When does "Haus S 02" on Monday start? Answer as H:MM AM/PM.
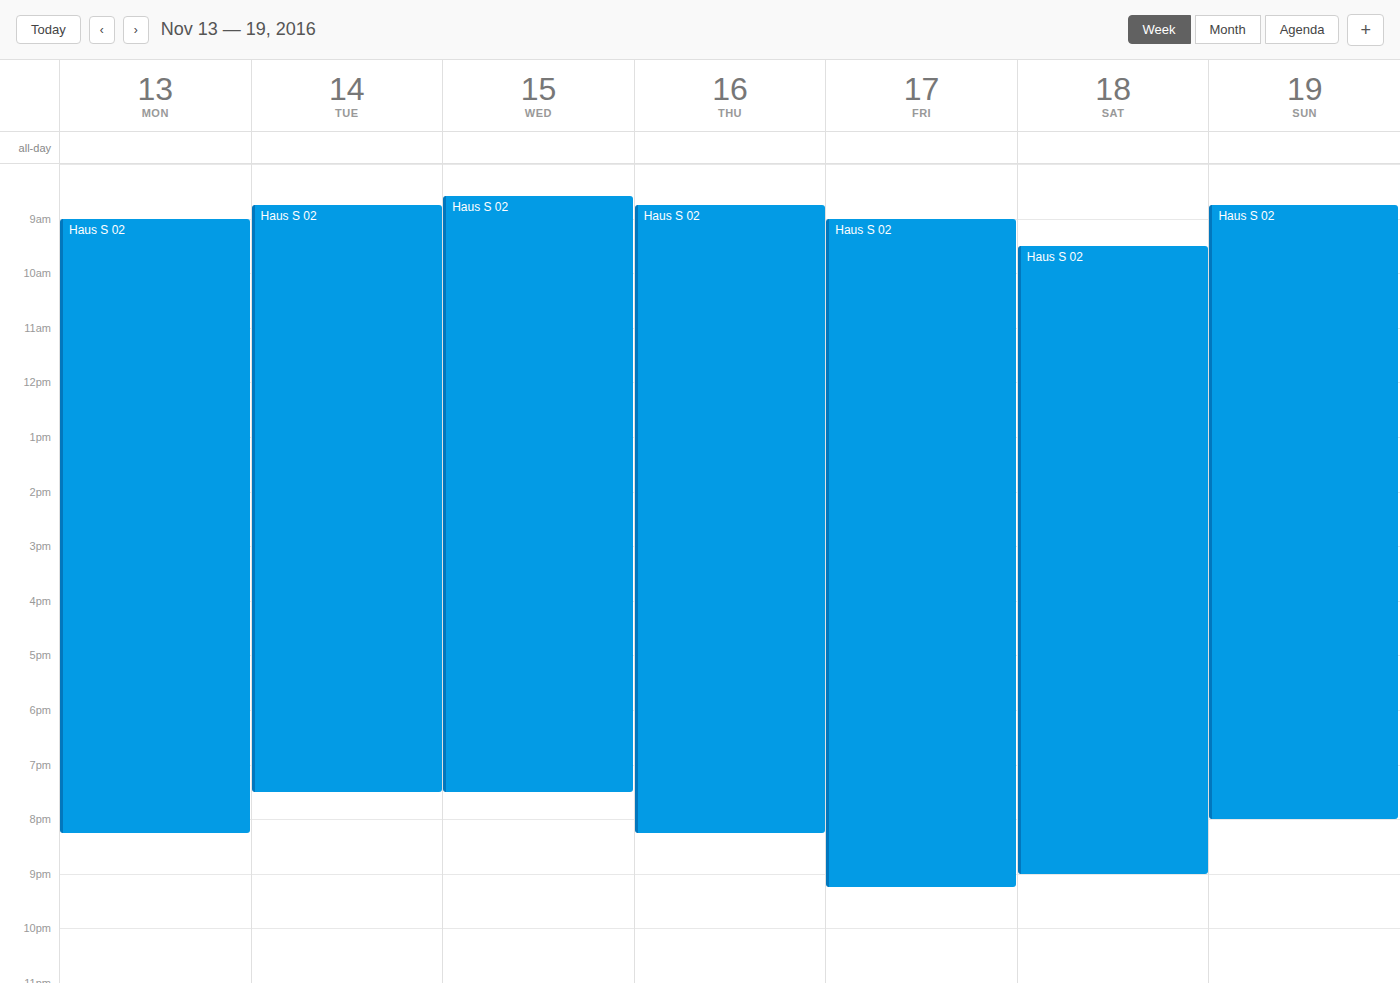
9:00 AM